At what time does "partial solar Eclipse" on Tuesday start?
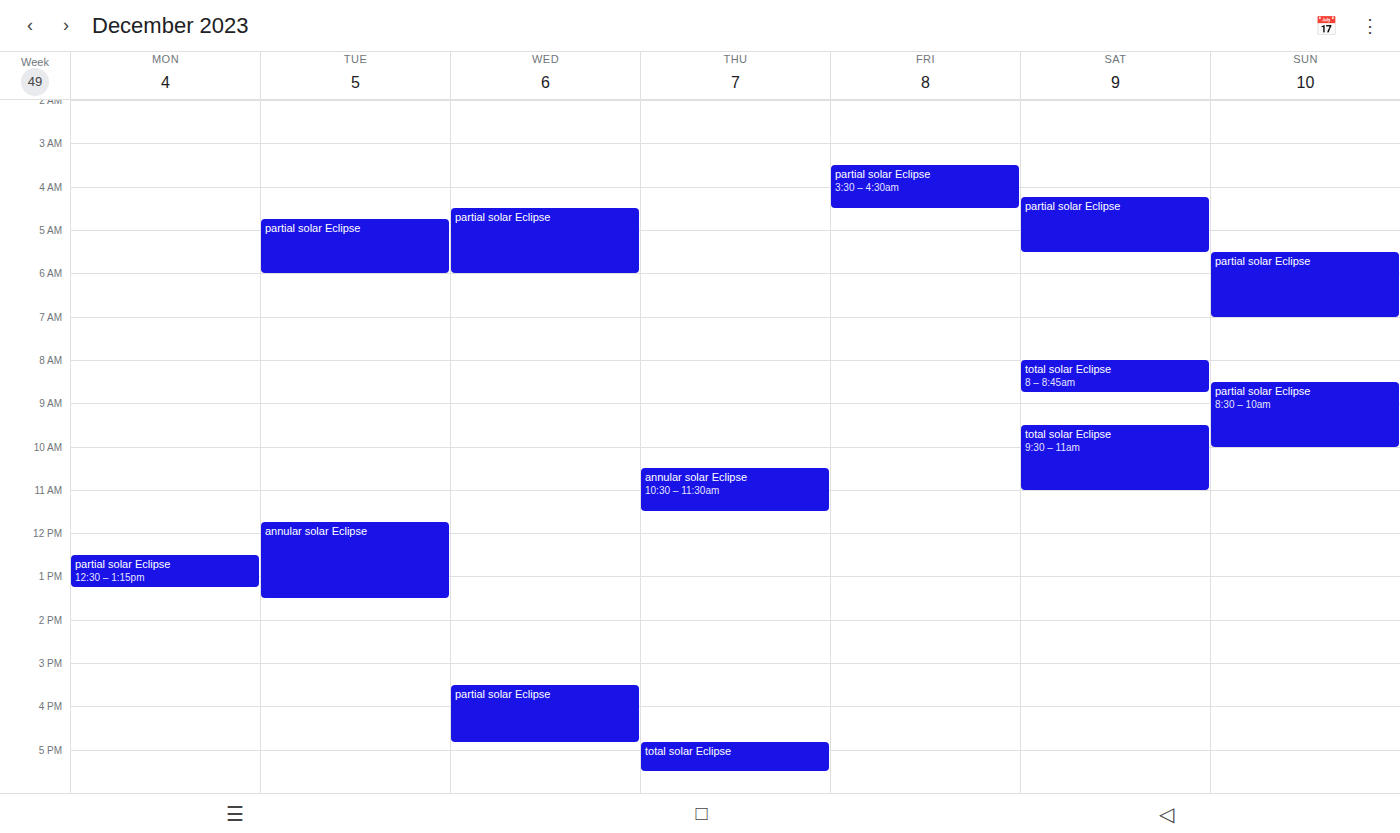
4:45 AM